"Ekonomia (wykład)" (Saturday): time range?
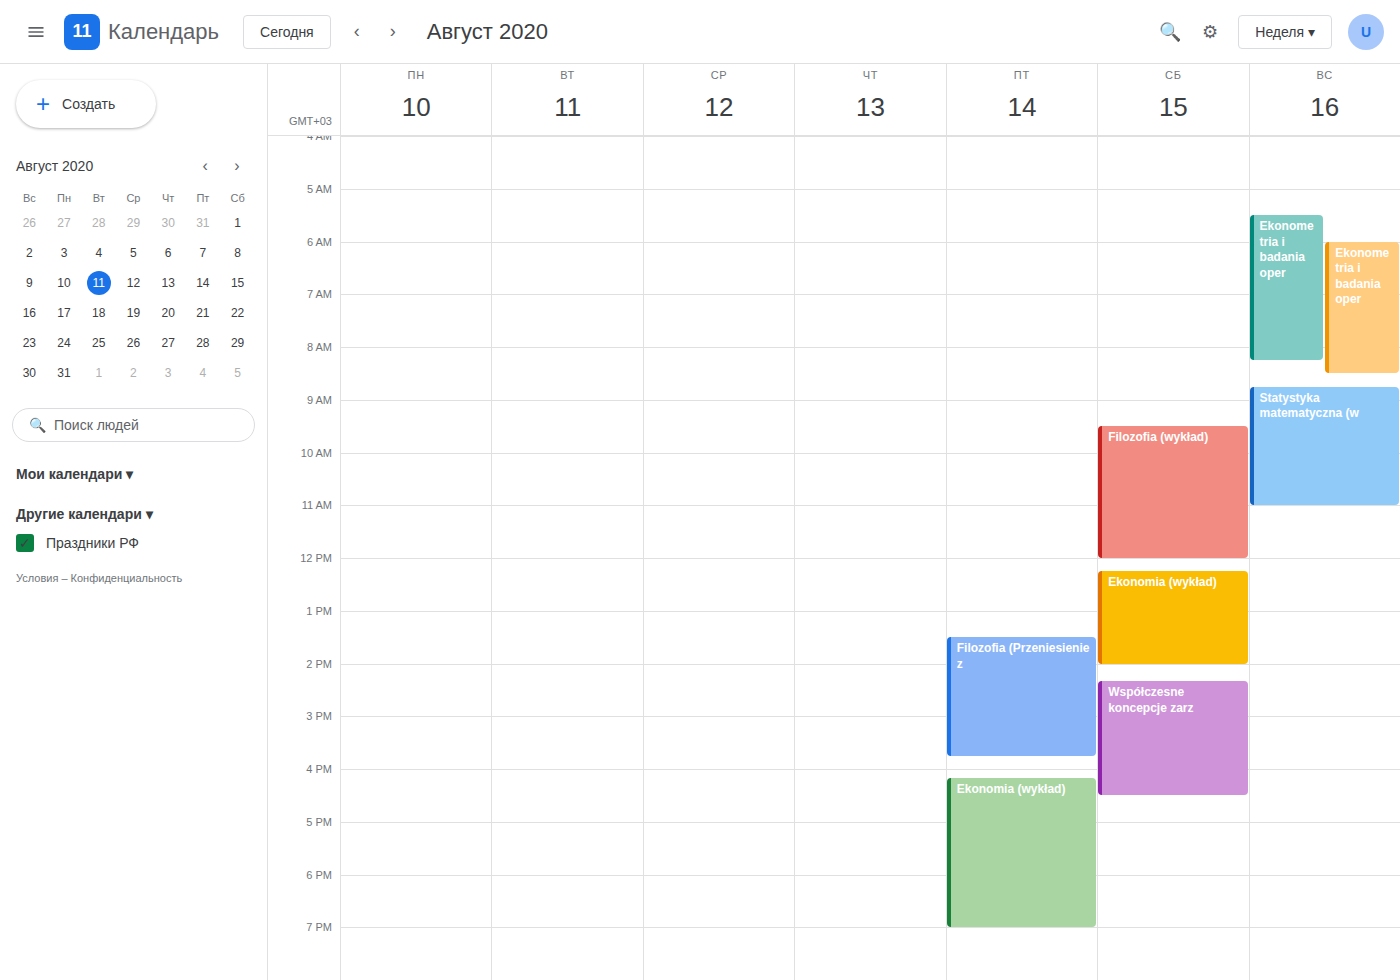
12:15 PM to 2:00 PM